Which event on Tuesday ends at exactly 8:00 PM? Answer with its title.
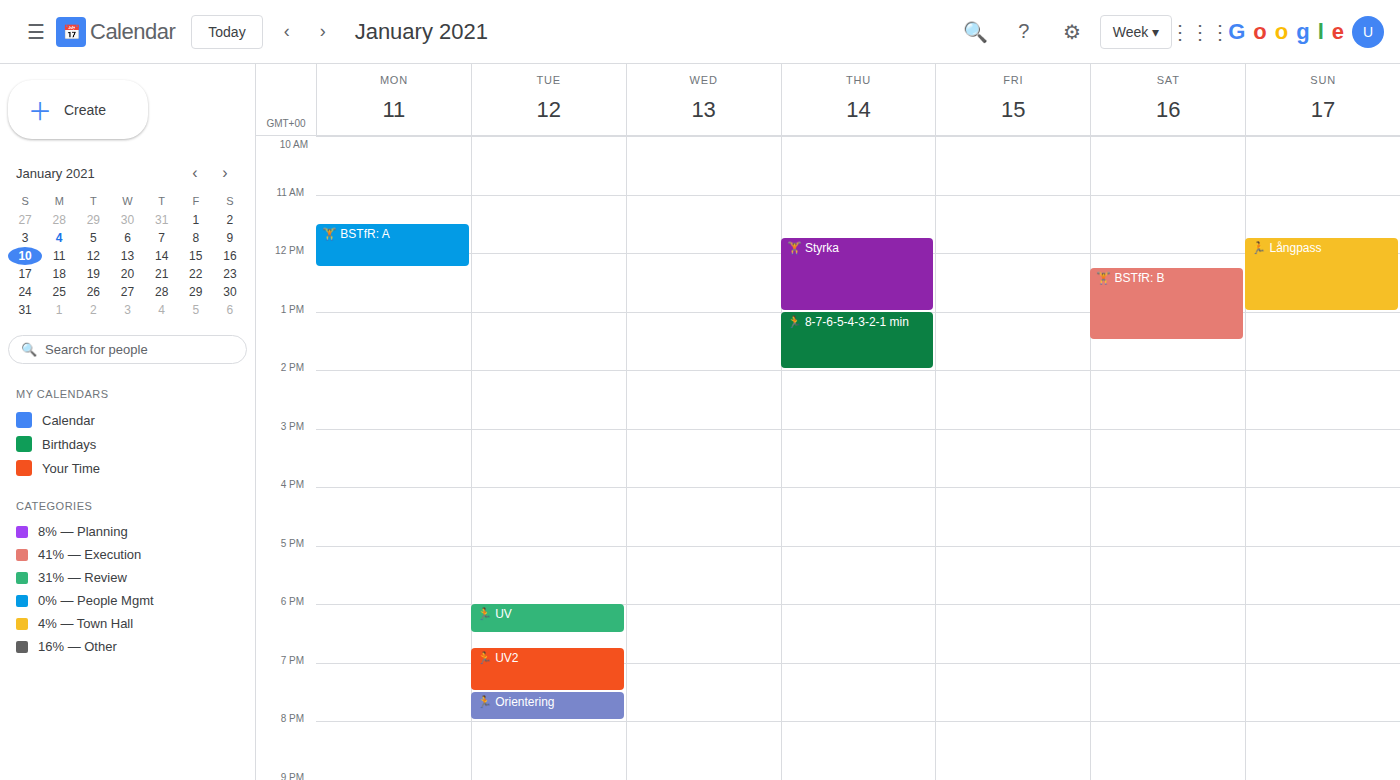
"🏃 Orientering"